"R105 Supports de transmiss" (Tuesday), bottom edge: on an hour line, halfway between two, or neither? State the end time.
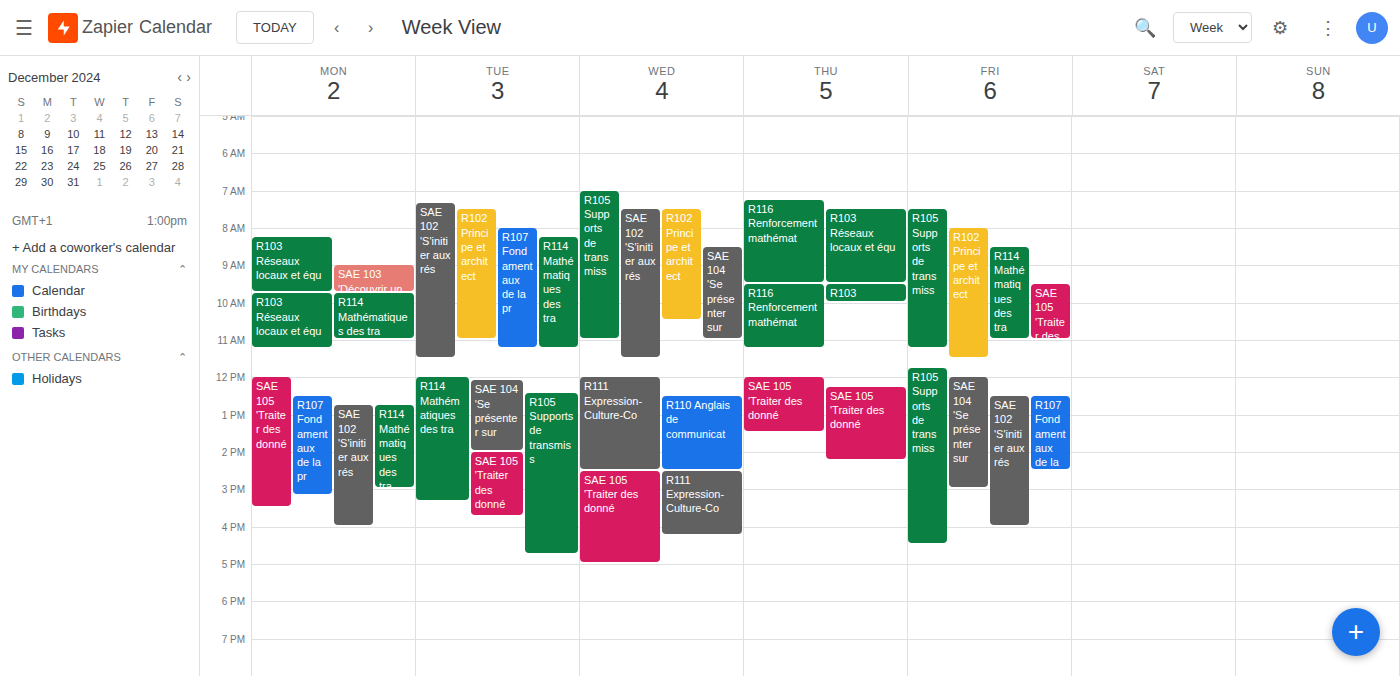
4:45 PM -- neither: three quarters of the way from the 4 PM line to the 5 PM line.